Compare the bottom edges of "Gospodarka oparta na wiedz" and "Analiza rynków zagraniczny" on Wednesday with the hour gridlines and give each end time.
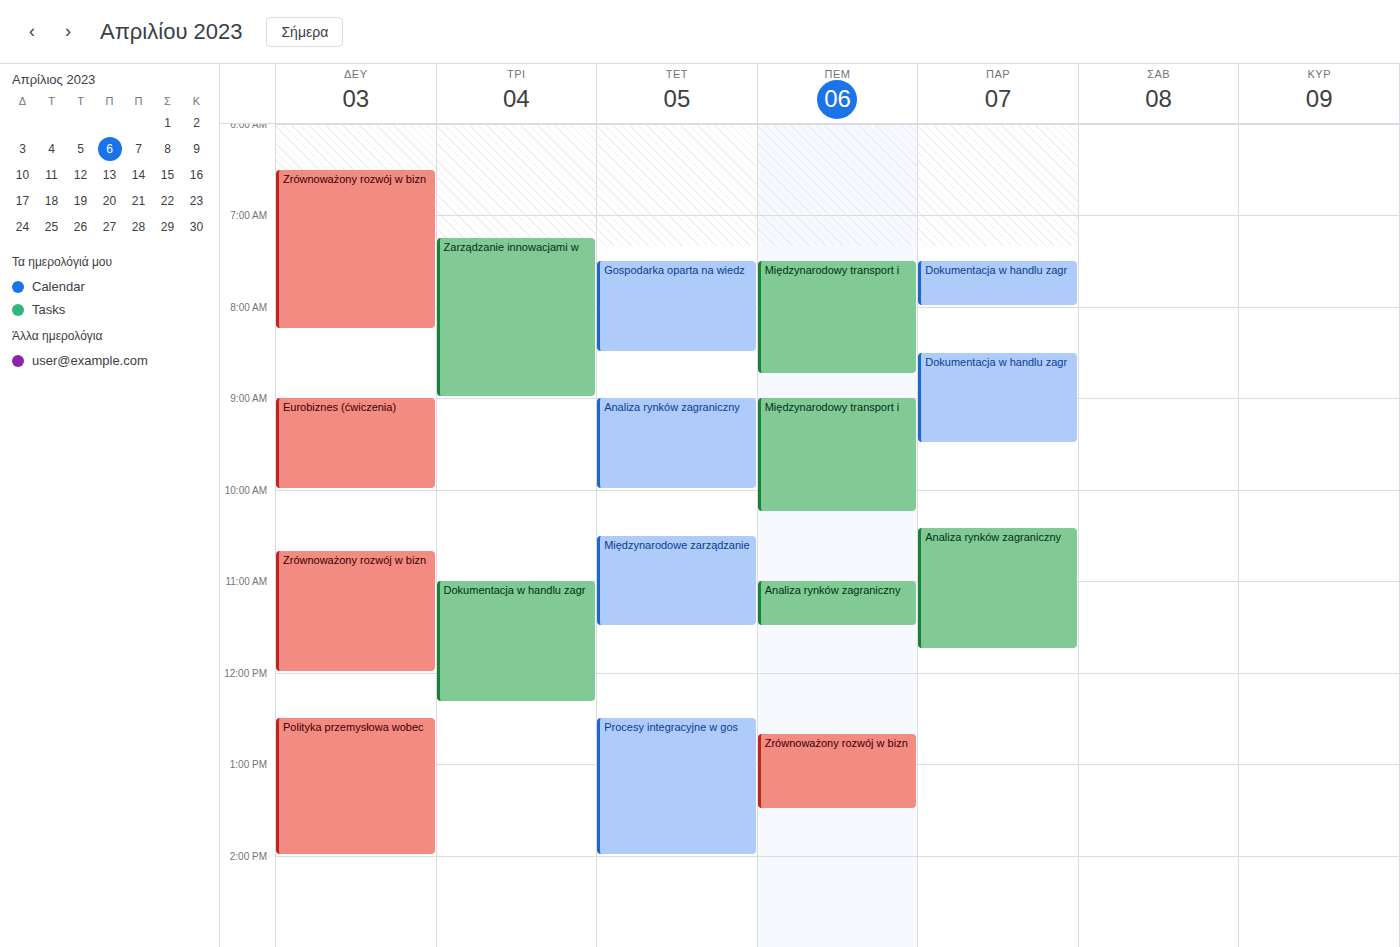
"Gospodarka oparta na wiedz": 08:30, halfway between the 08:00 and 09:00 lines. "Analiza rynków zagraniczny": 10:00, exactly on the 10:00 line.